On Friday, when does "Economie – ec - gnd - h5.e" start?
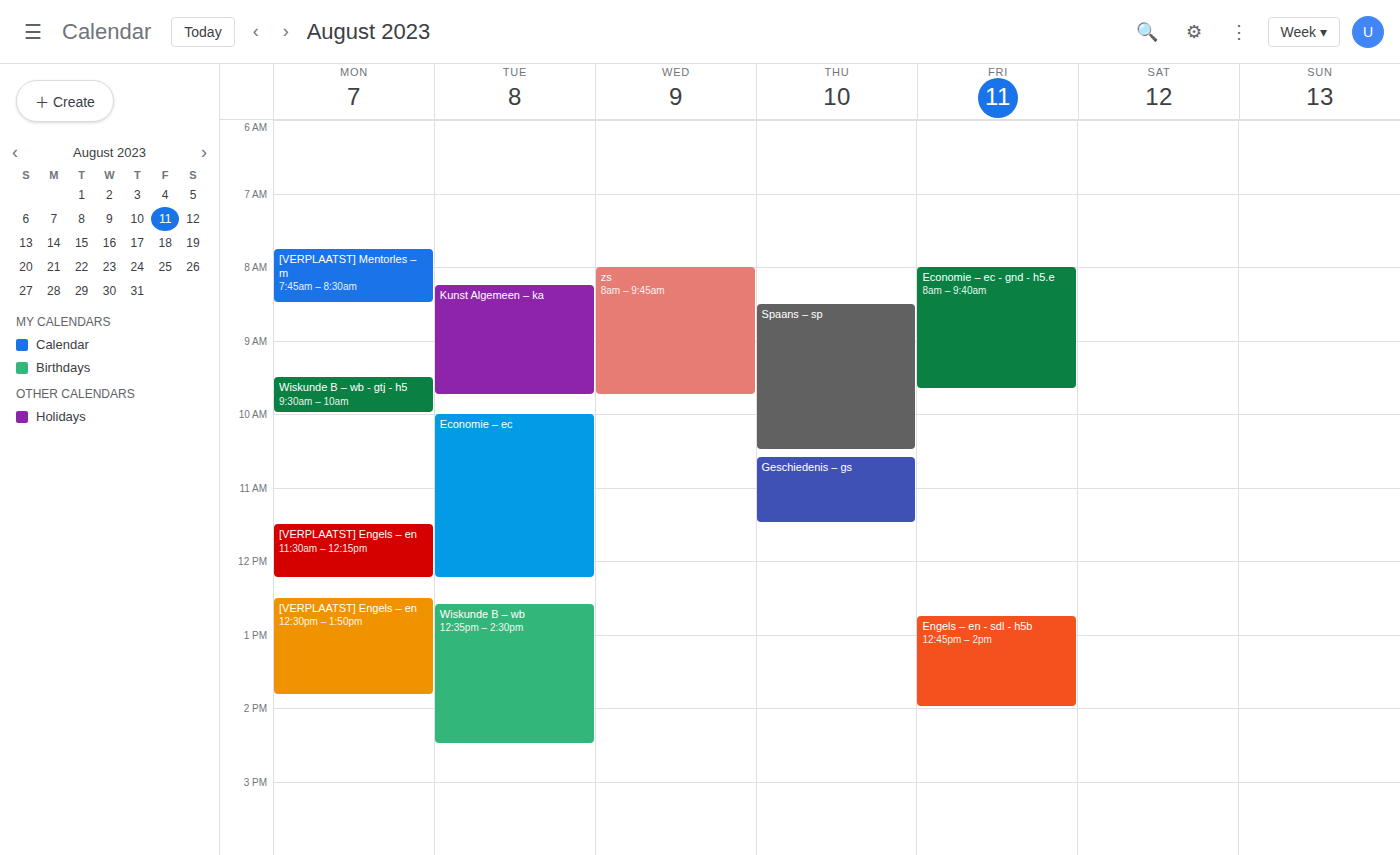
8:00 AM